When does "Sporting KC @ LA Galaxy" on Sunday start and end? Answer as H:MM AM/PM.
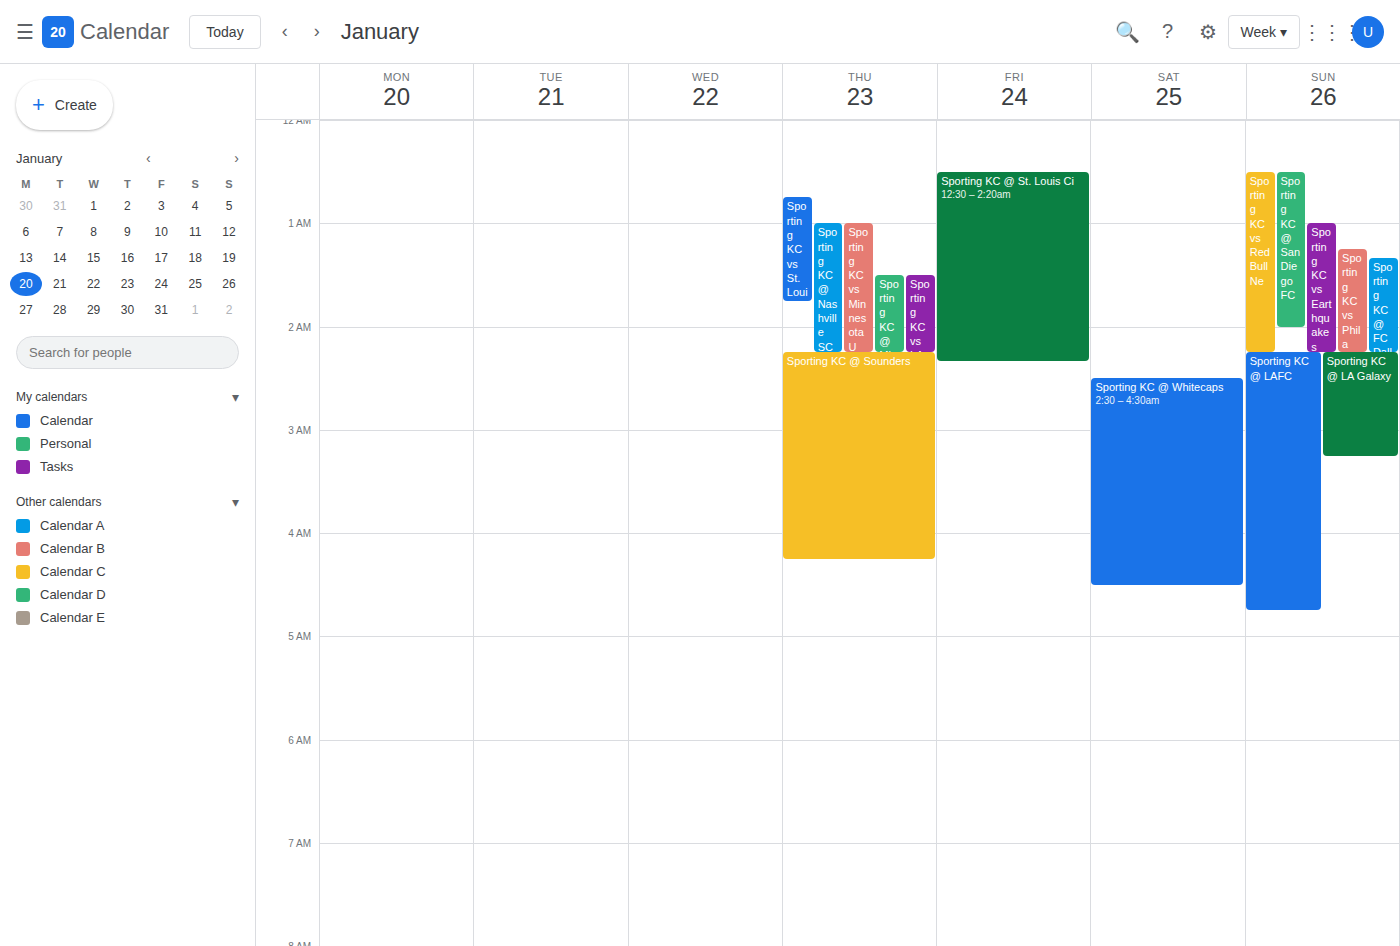
2:15 AM to 3:15 AM